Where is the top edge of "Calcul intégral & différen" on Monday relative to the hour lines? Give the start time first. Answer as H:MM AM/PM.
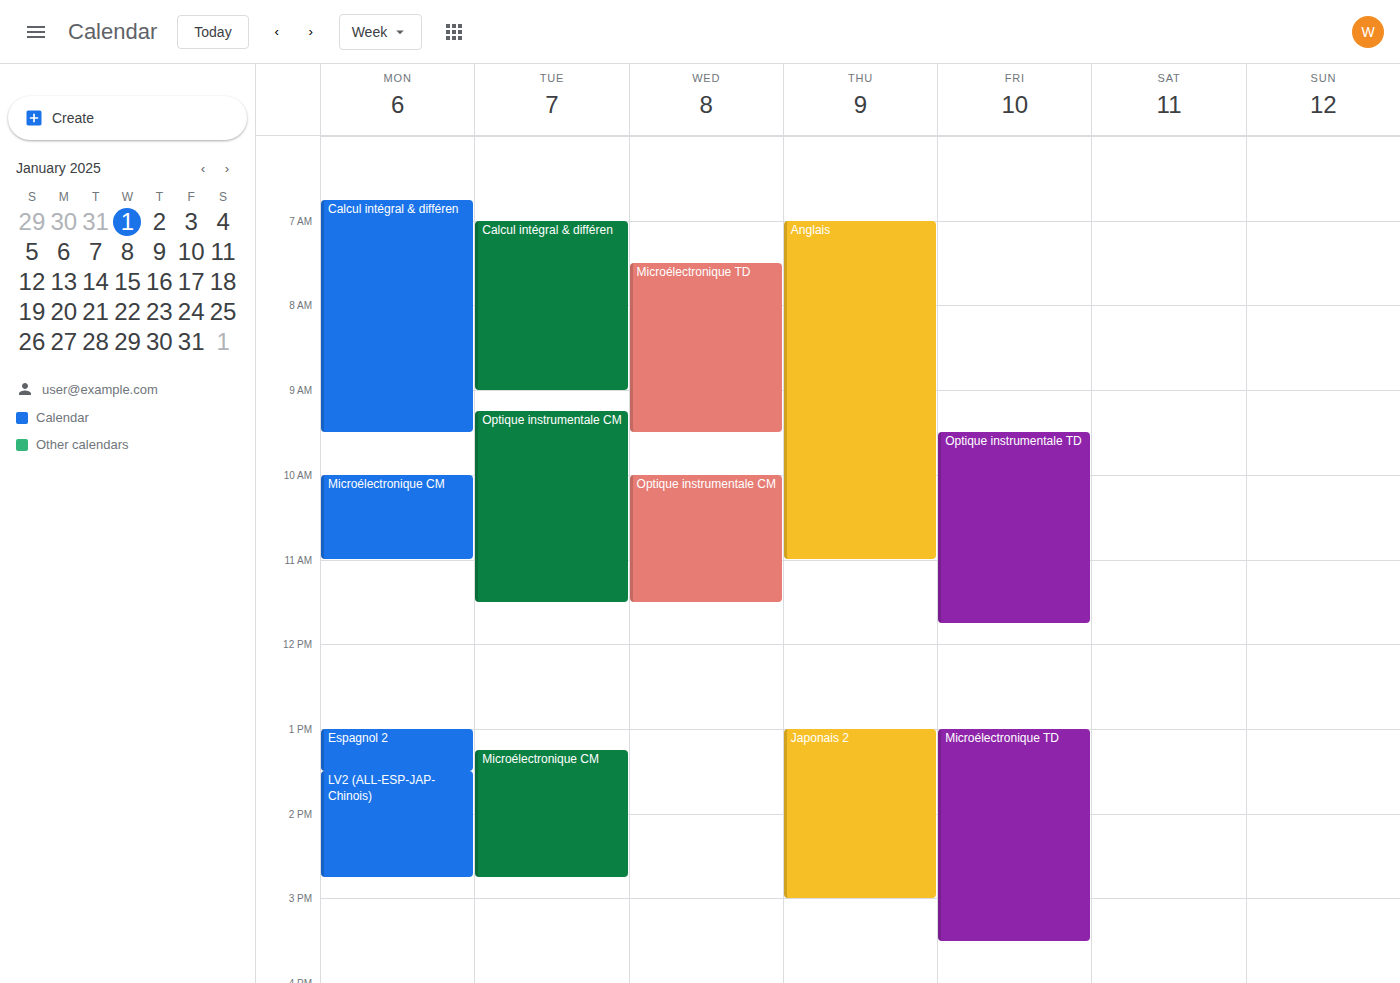
6:45 AM -- neither: three quarters of the way from the 6 AM line to the 7 AM line.